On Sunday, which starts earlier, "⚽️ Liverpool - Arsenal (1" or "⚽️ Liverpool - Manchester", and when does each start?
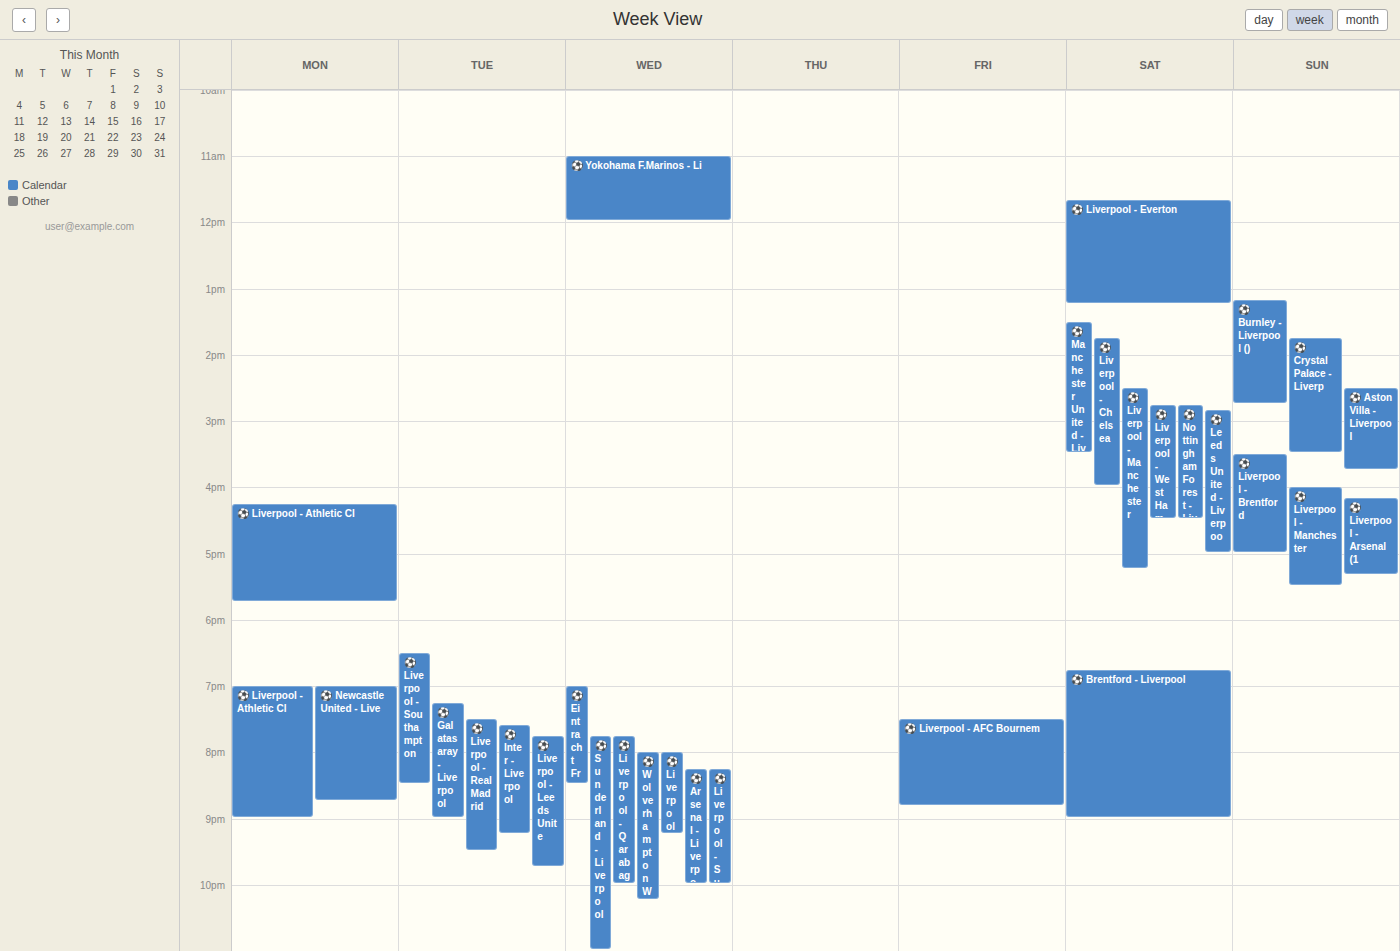
"⚽️ Liverpool - Manchester" 4:00 PM; "⚽️ Liverpool - Arsenal (1" 4:10 PM.